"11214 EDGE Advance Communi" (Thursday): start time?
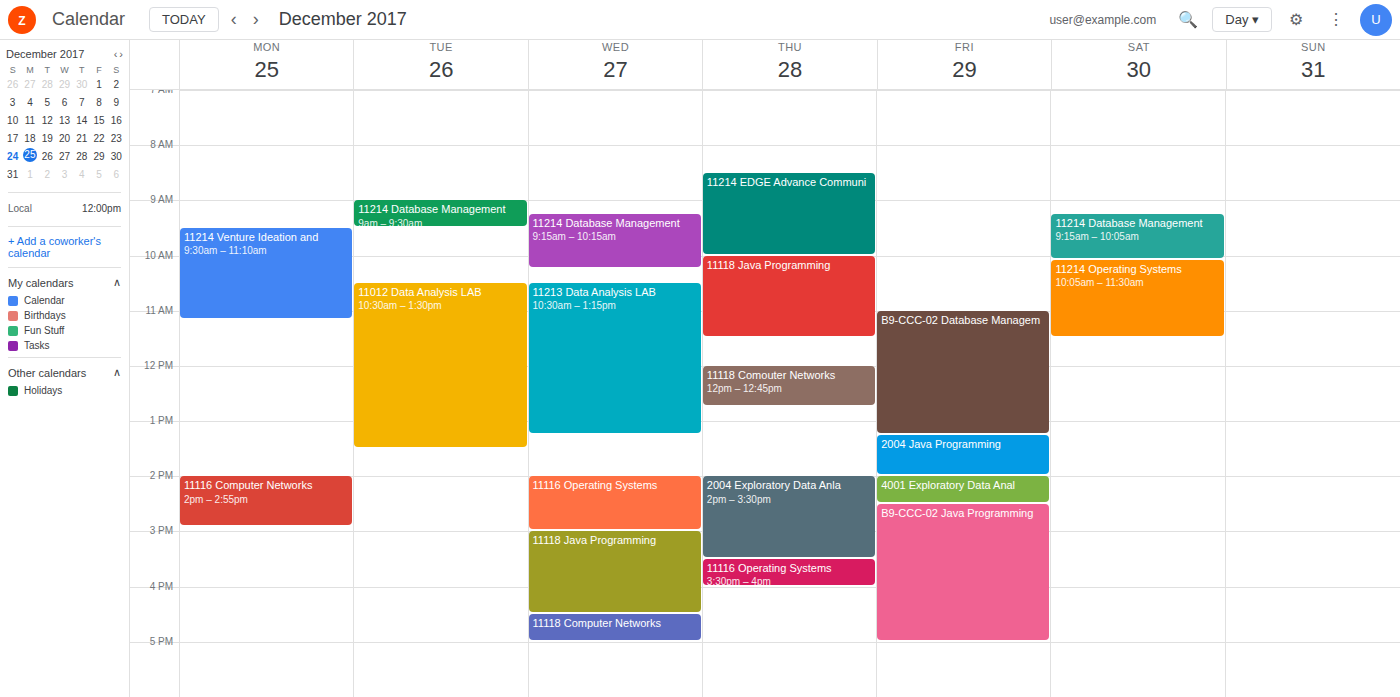
08:30